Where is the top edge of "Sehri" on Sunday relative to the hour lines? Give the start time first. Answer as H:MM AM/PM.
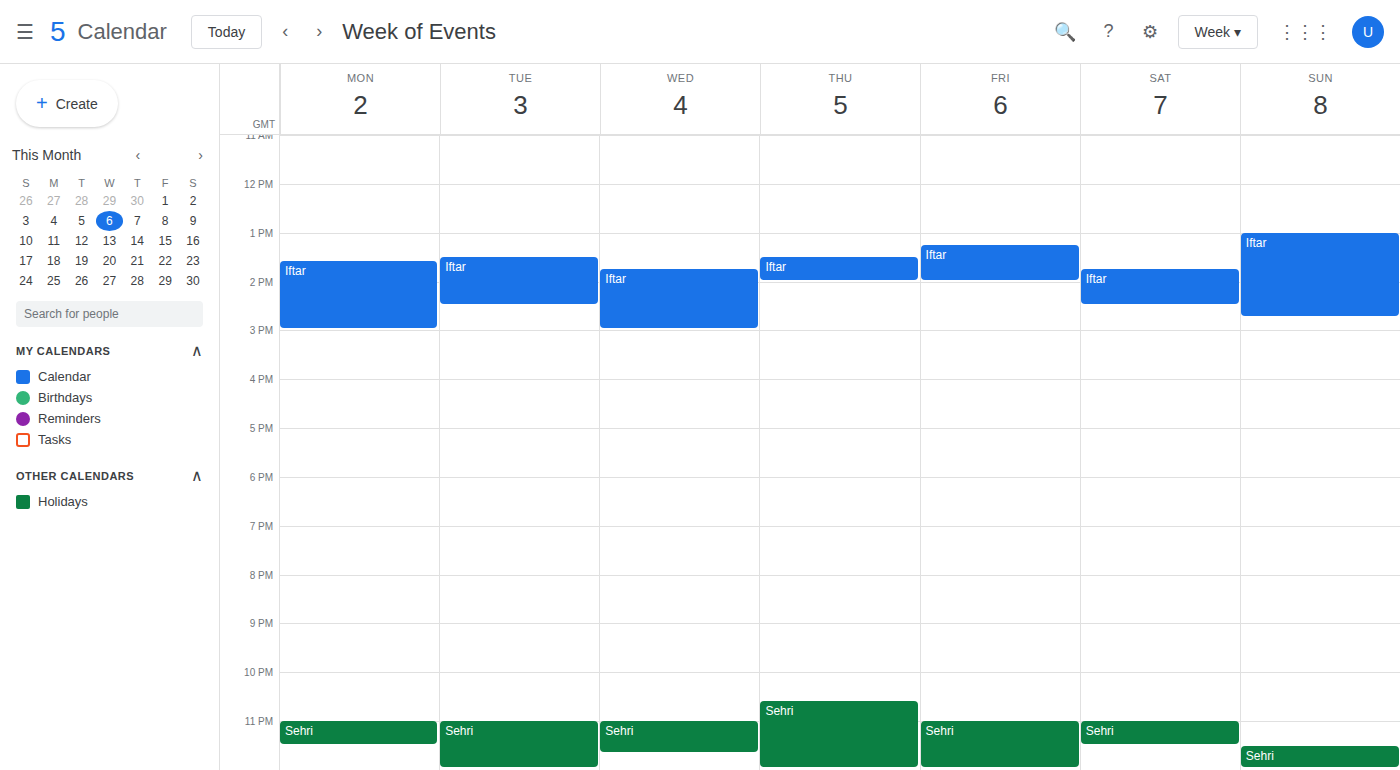
11:30 PM -- halfway between the 11 PM and 12 AM lines.